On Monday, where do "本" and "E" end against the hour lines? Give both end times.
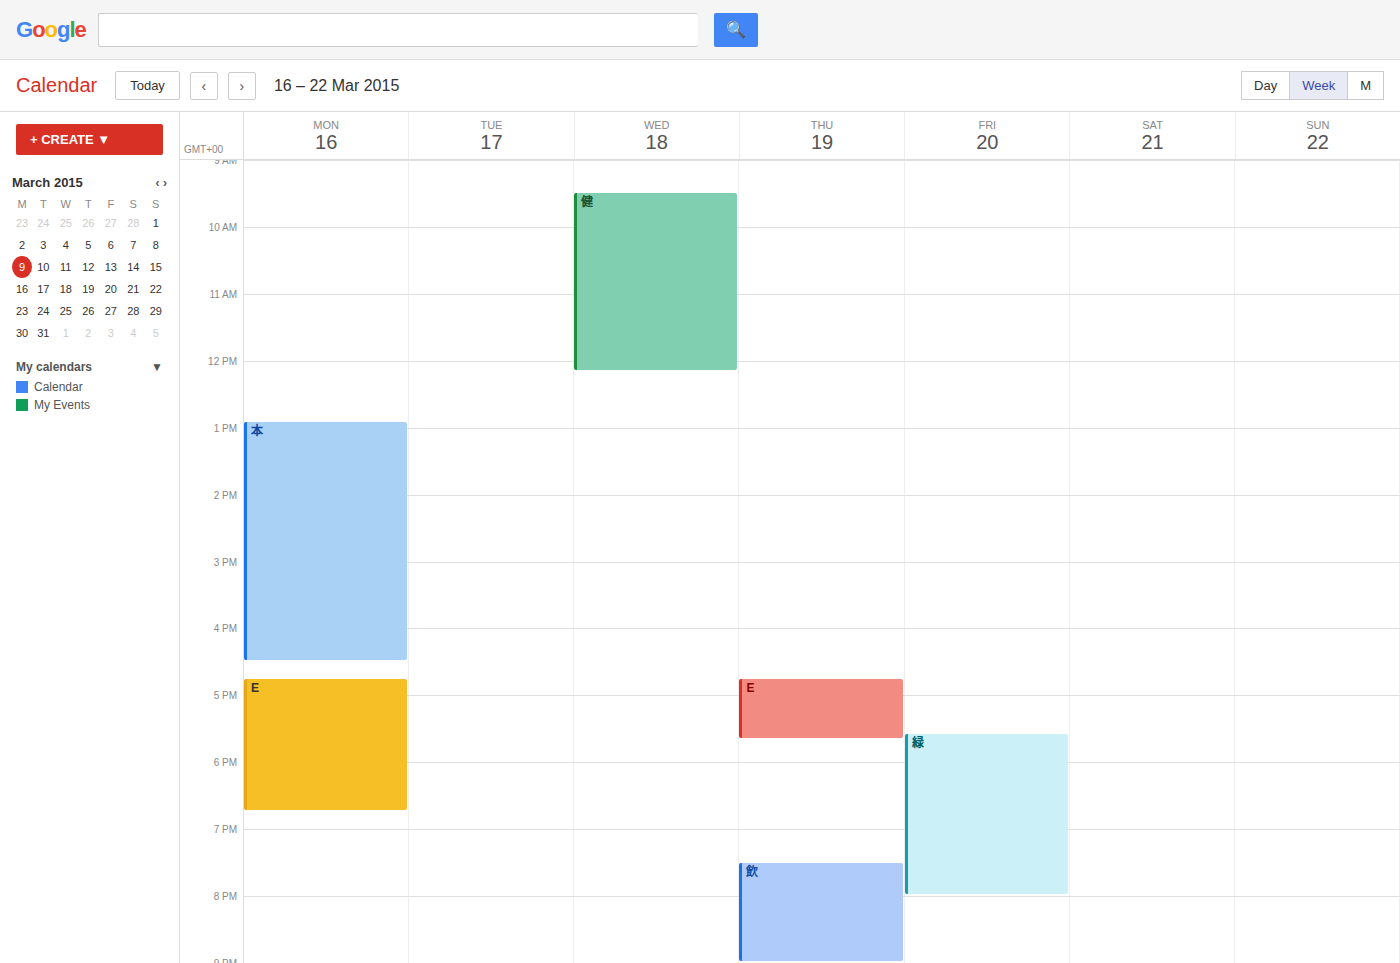
"本": 4:30 PM, halfway between the 4 PM and 5 PM lines. "E": 6:45 PM, neither: three quarters of the way from the 6 PM line to the 7 PM line.